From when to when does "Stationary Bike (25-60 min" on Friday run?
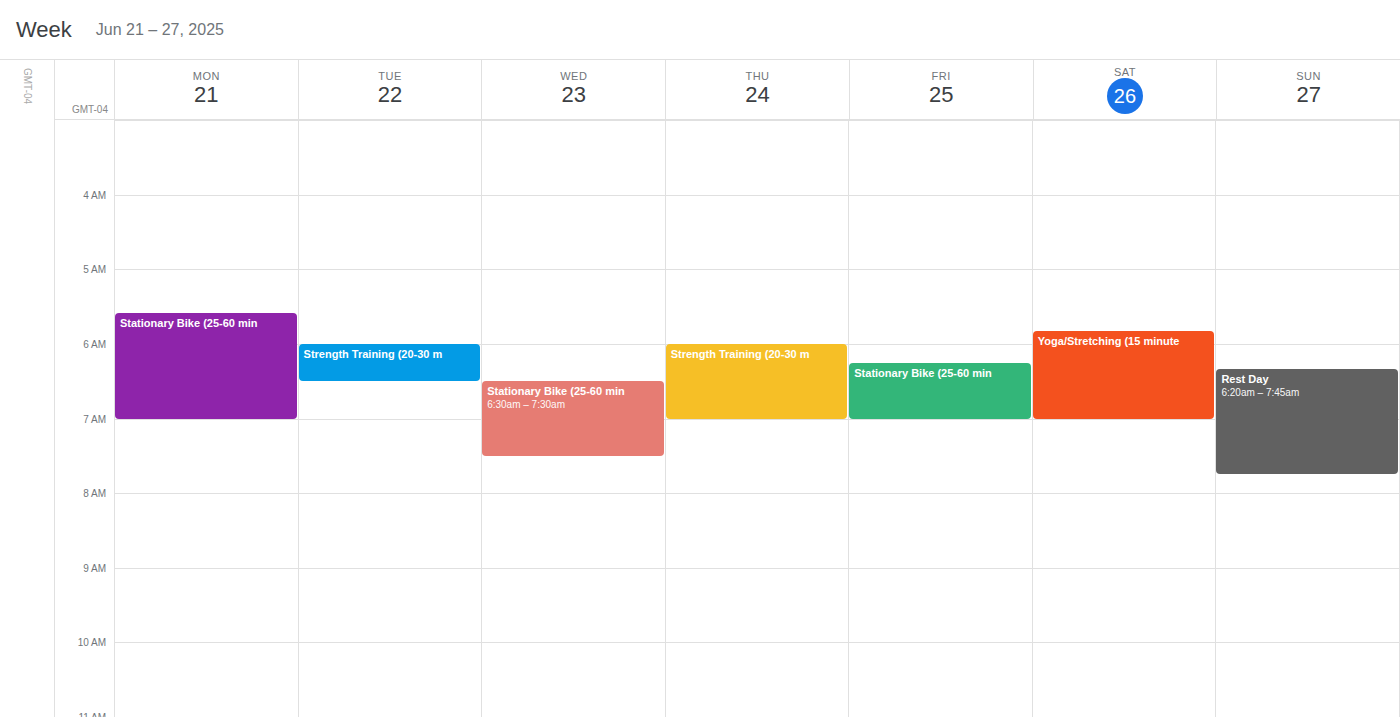
6:15 AM to 7:00 AM